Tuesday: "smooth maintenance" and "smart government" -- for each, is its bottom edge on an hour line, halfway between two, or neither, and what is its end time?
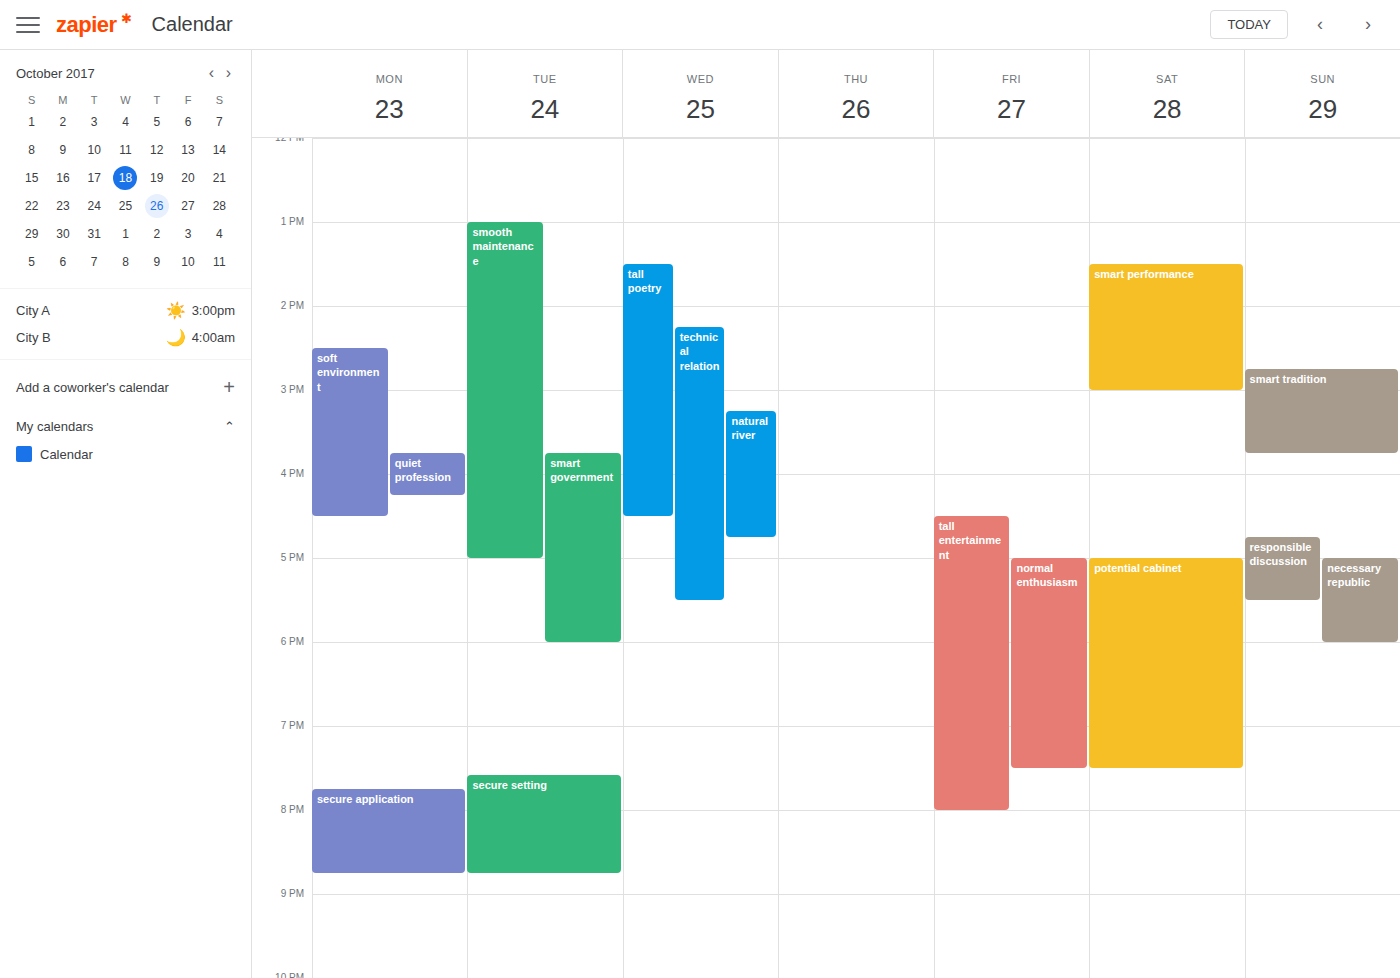
"smooth maintenance": 5:00 PM, exactly on the 5 PM line. "smart government": 6:00 PM, exactly on the 6 PM line.